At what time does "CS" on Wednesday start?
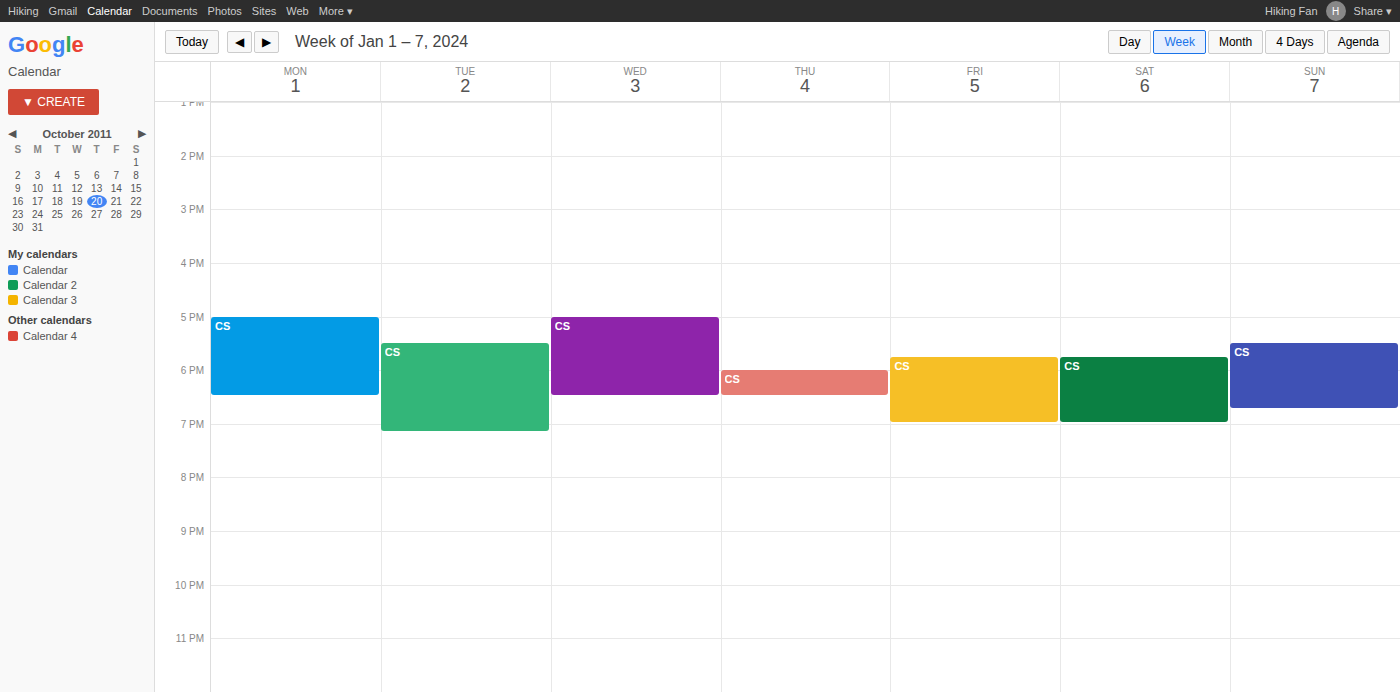
17:00